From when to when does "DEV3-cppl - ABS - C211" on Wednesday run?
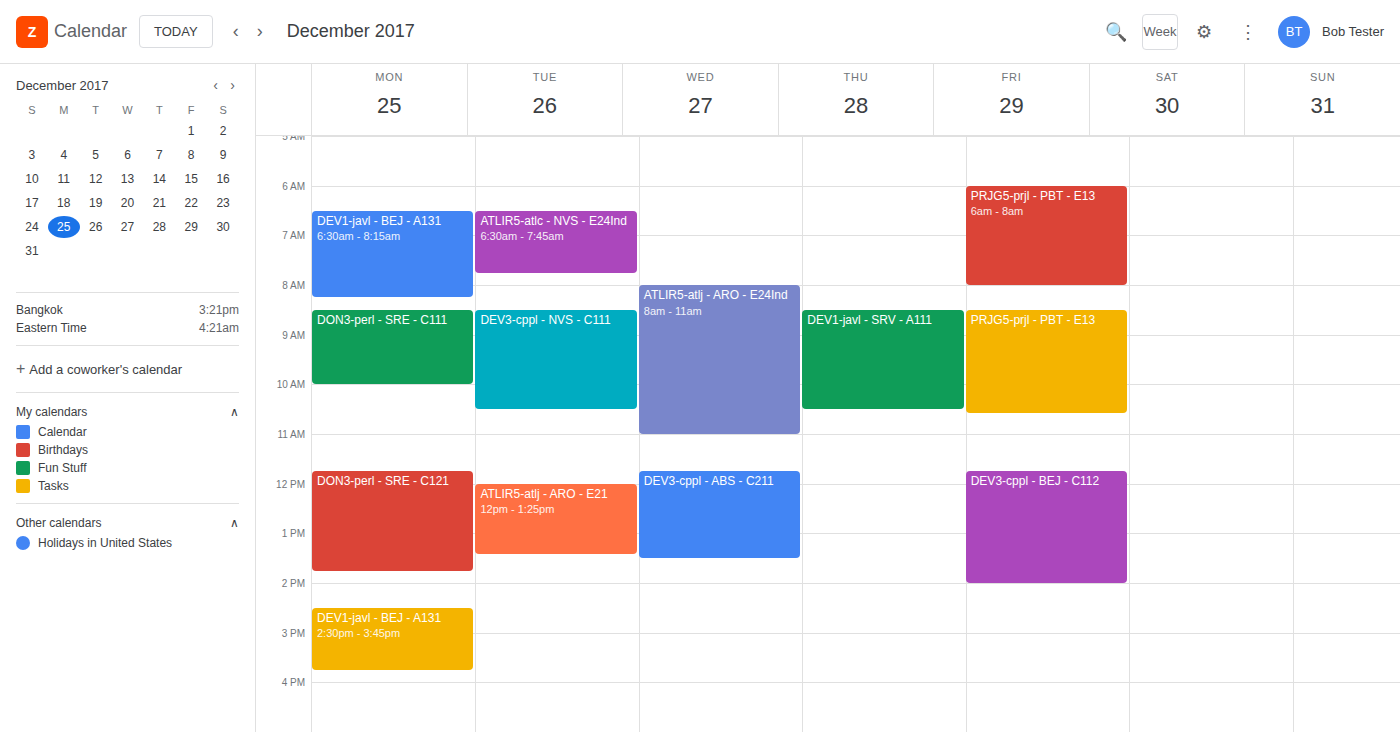
11:45 AM to 1:30 PM